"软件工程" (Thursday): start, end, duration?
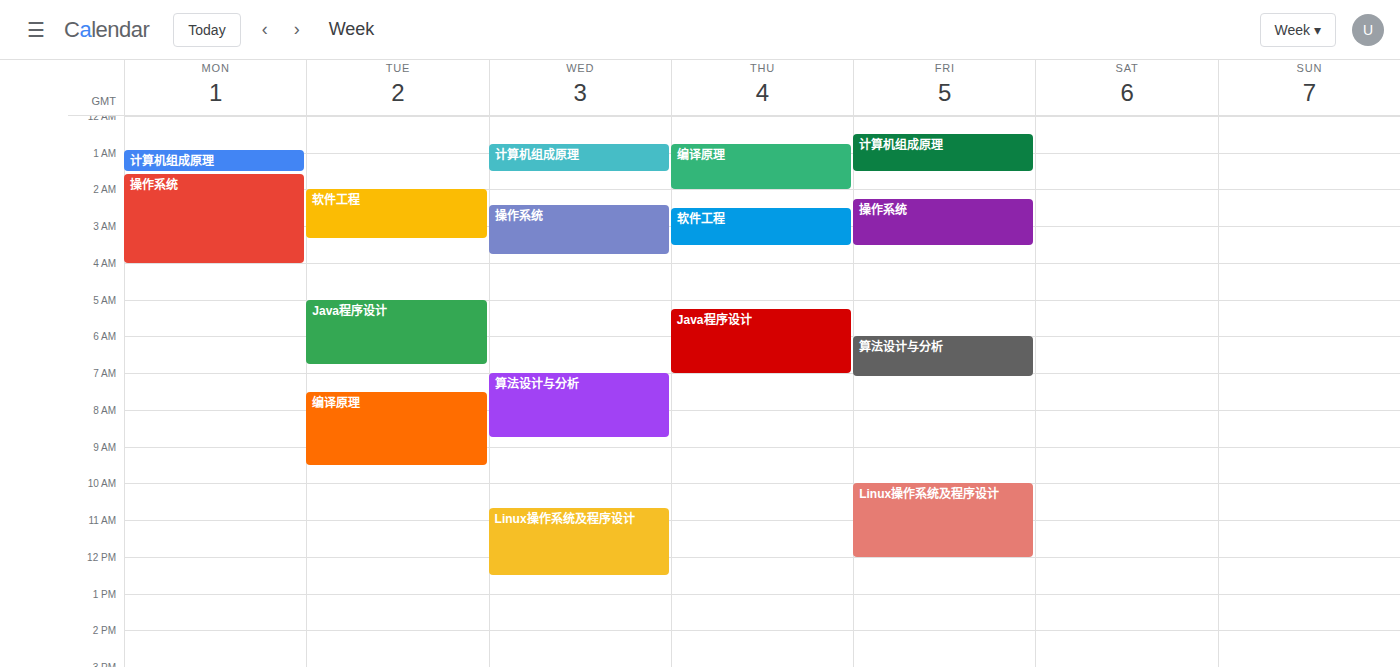
2:30 AM to 3:30 AM, 1 hour